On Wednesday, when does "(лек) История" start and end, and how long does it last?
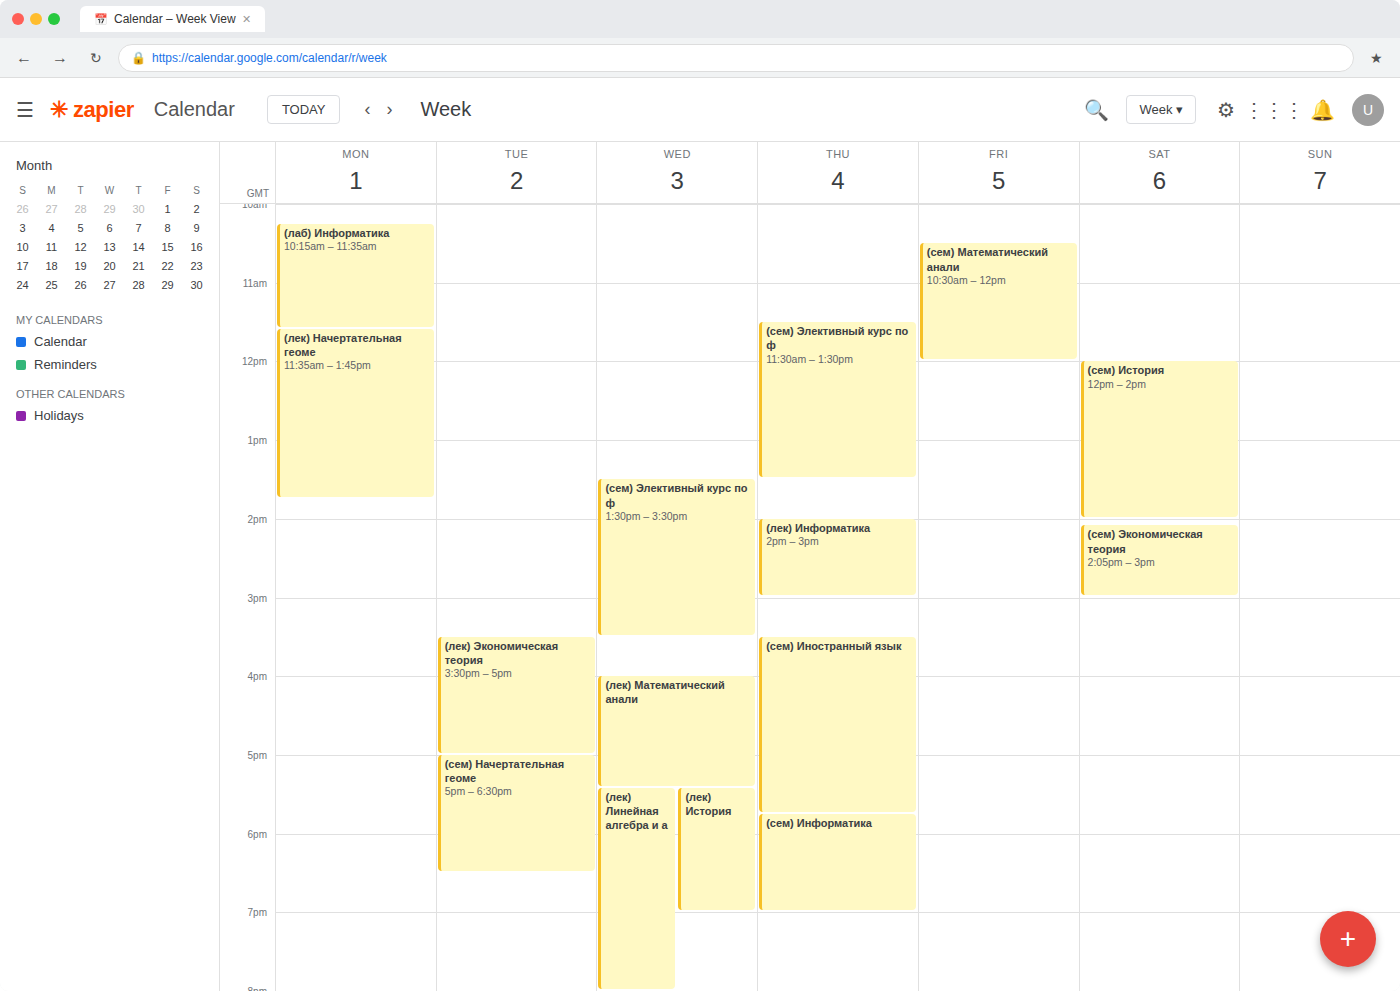
5:25 PM to 7:00 PM, 1 hour 35 minutes